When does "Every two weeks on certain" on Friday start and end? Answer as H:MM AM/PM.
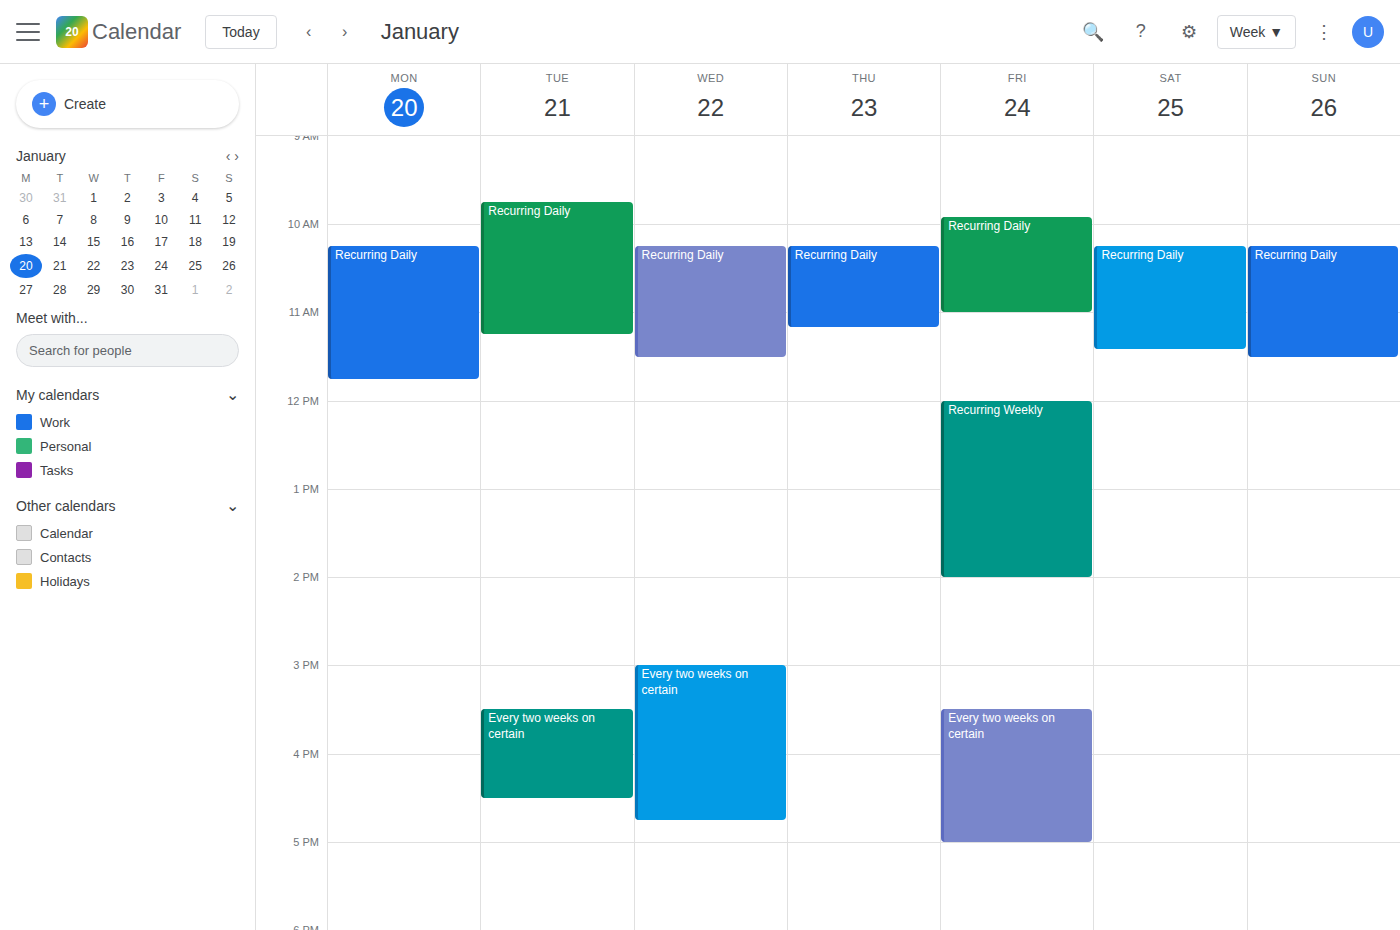
3:30 PM to 5:00 PM